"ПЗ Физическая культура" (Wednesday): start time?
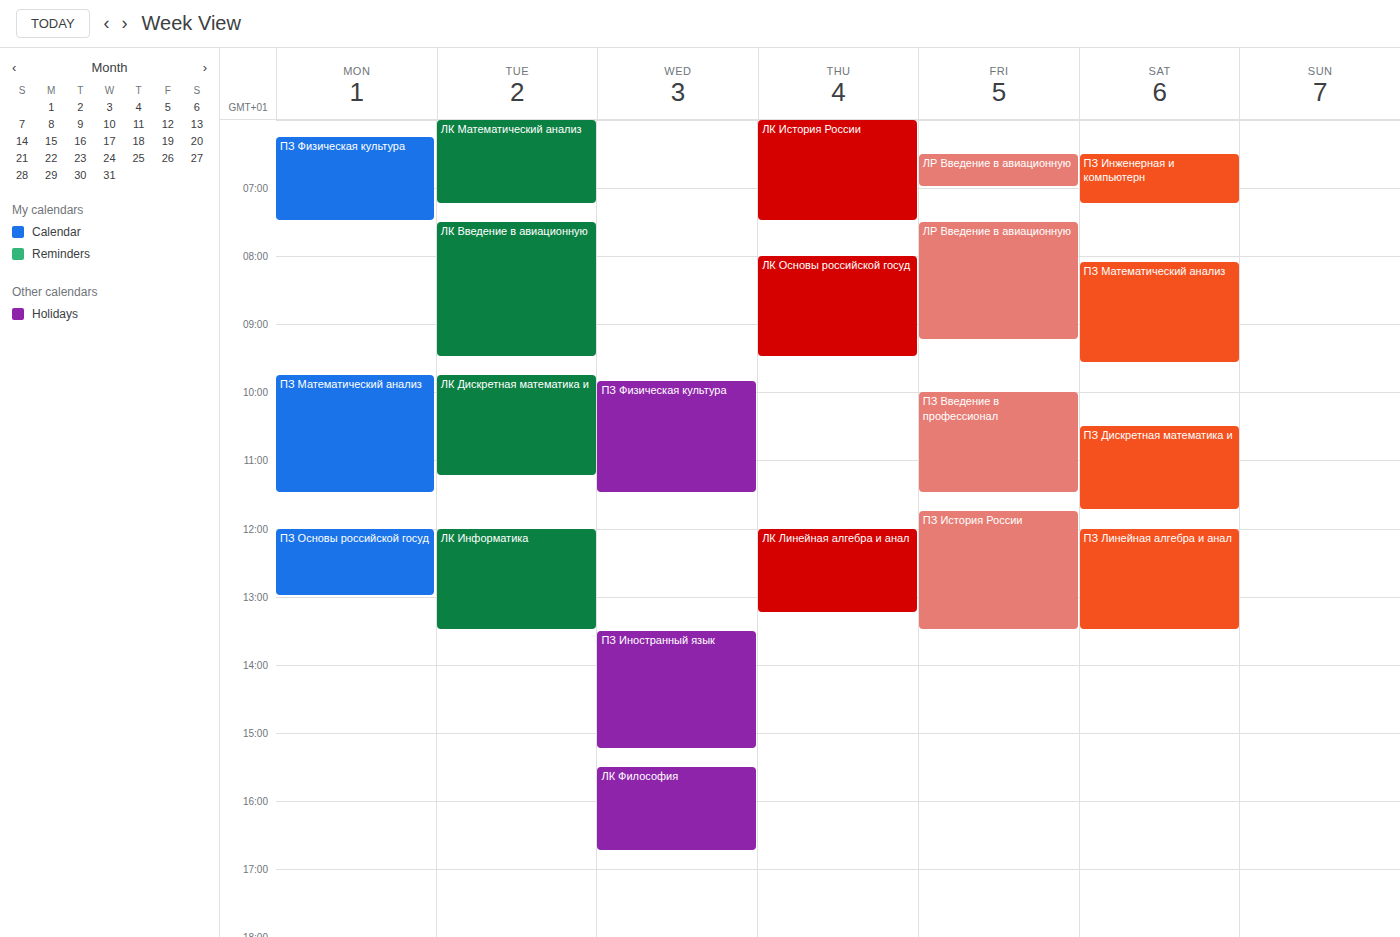
9:50 AM